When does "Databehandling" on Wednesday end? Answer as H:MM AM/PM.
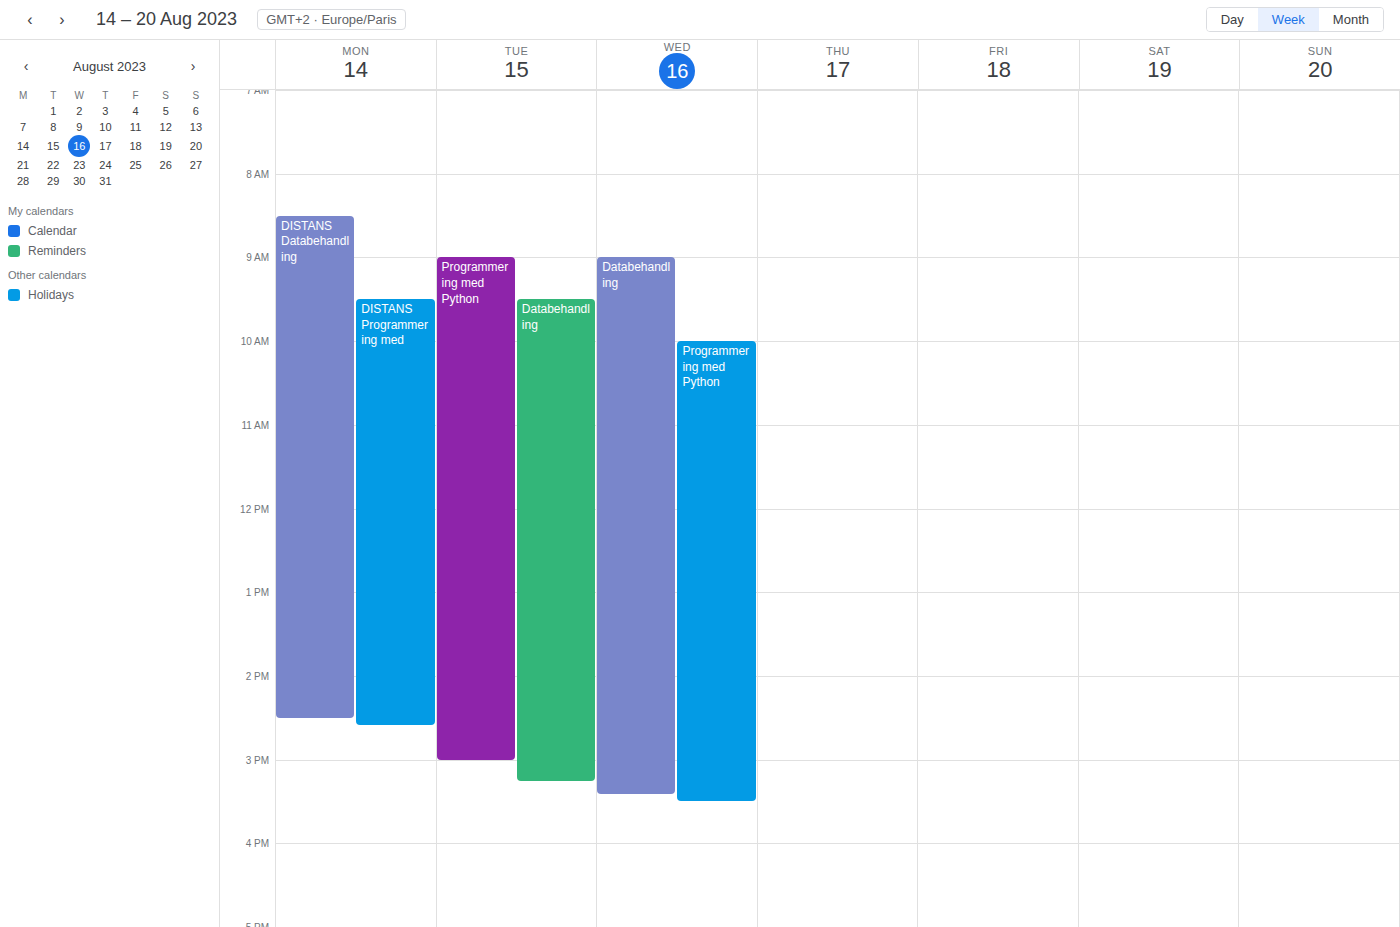
3:25 PM